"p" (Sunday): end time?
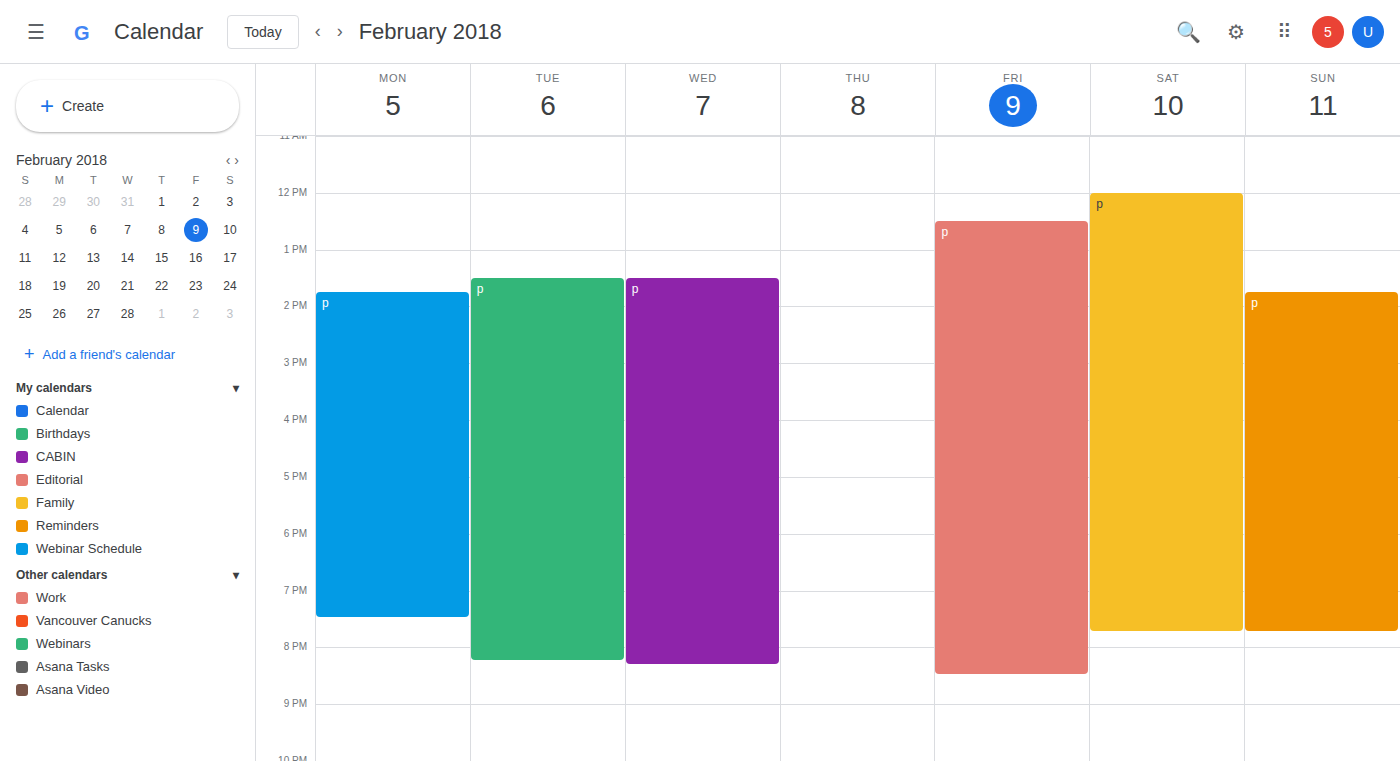
7:45 PM